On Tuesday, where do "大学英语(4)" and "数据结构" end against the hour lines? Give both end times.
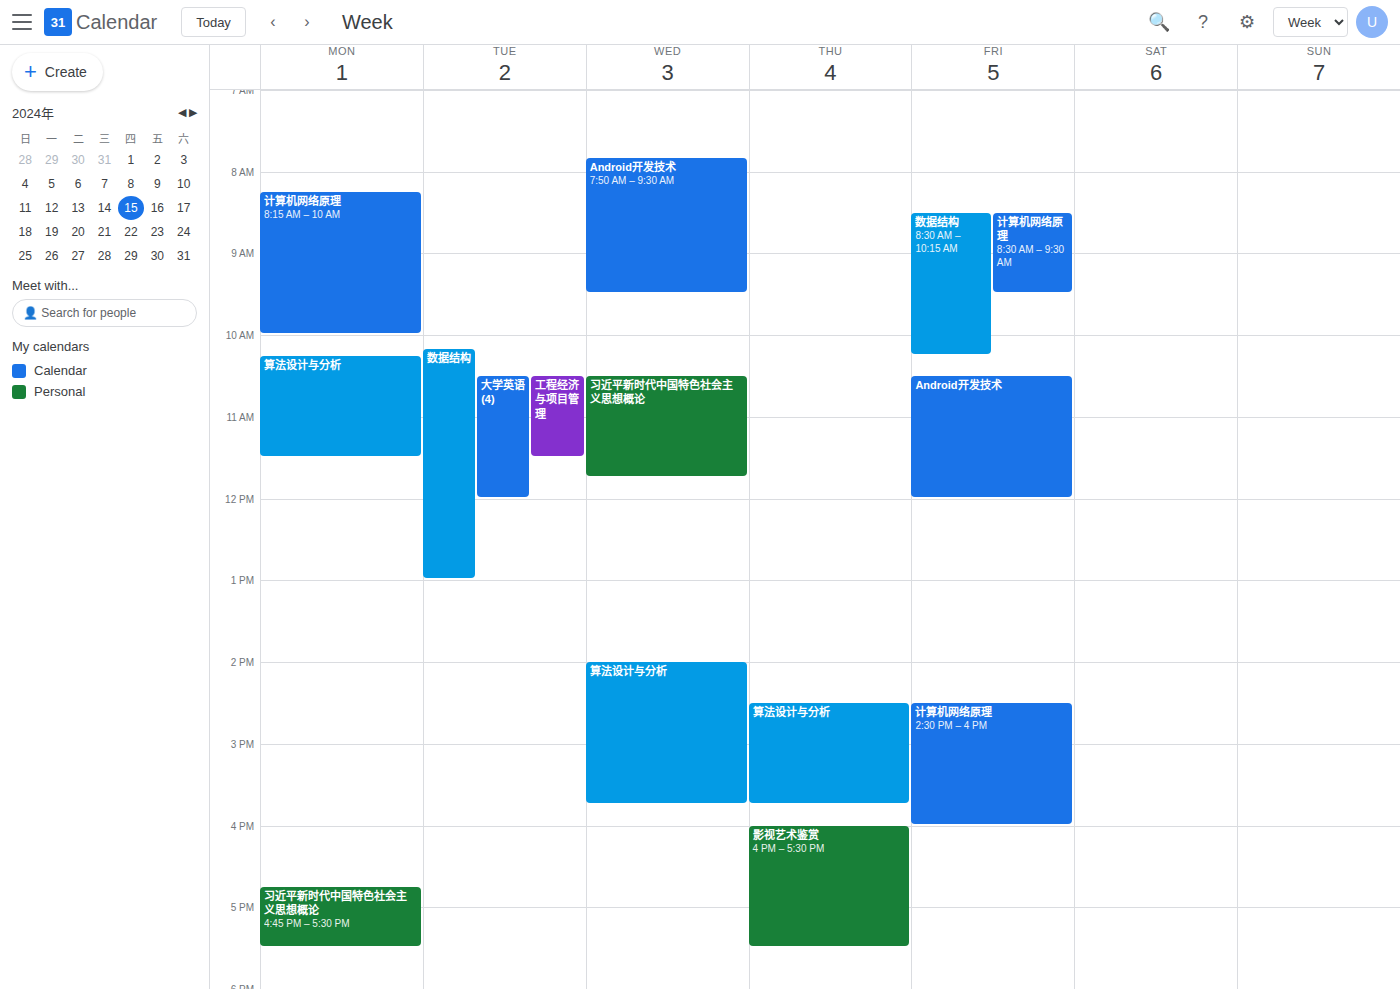
"大学英语(4)": 12:00 PM, exactly on the 12 PM line. "数据结构": 1:00 PM, exactly on the 1 PM line.